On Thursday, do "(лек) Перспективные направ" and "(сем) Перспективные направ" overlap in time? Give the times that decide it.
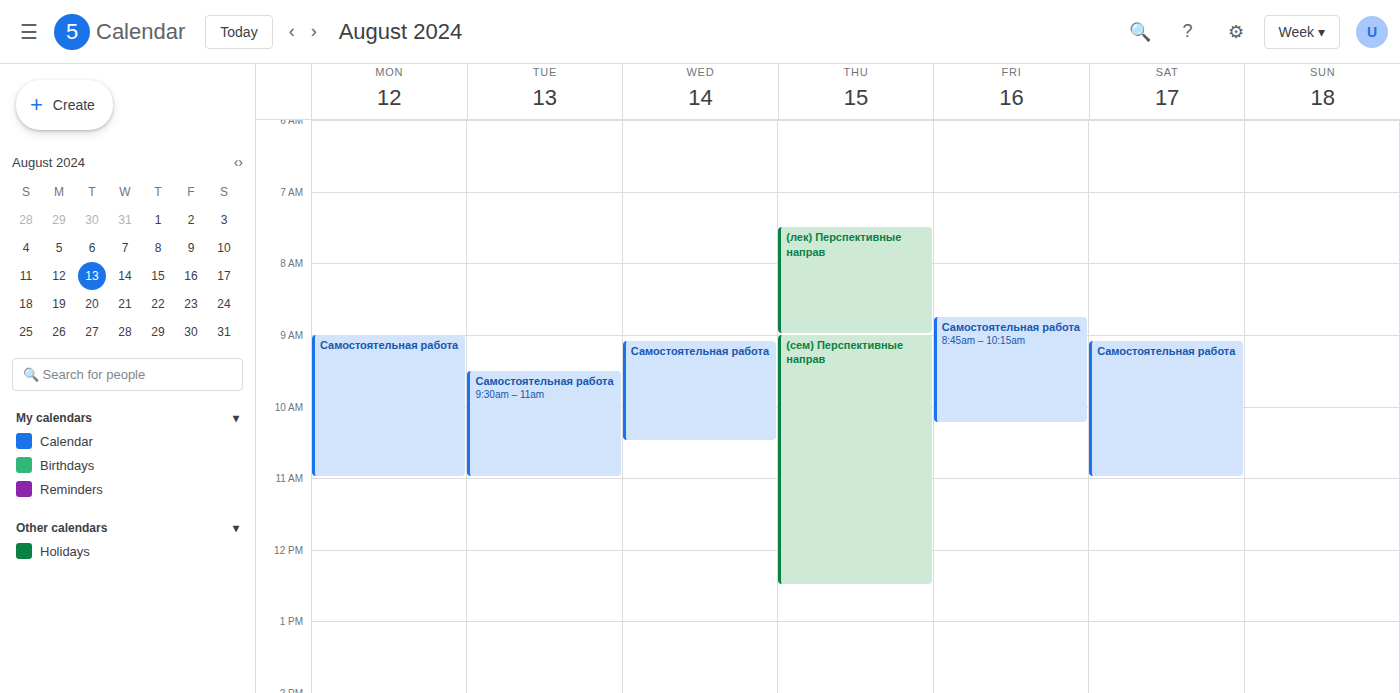
"(лек) Перспективные направ" ends at 9:00 AM, exactly when "(сем) Перспективные направ" starts -- they touch but do not overlap.